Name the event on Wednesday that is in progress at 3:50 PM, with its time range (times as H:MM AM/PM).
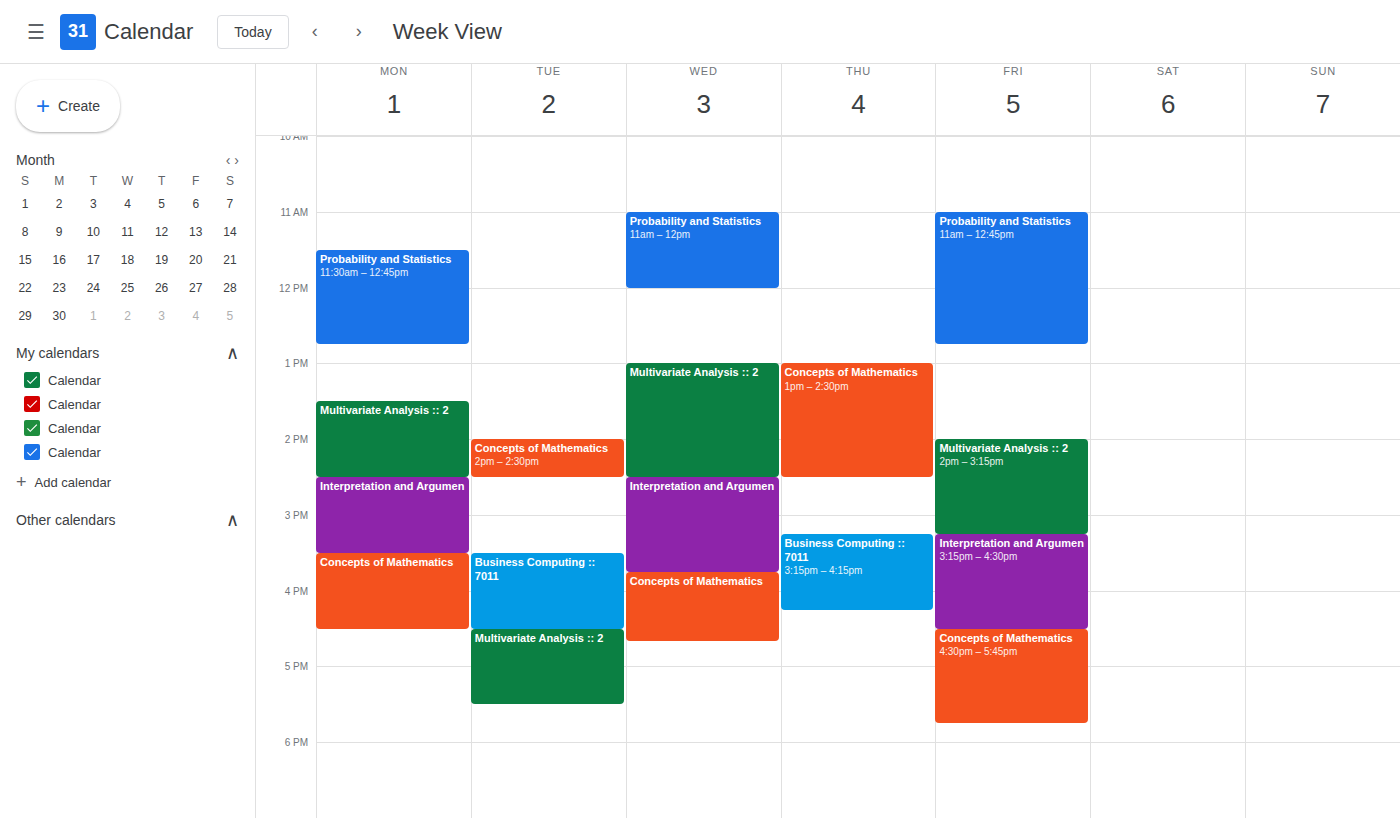
"Concepts of Mathematics", 3:45 PM to 4:40 PM